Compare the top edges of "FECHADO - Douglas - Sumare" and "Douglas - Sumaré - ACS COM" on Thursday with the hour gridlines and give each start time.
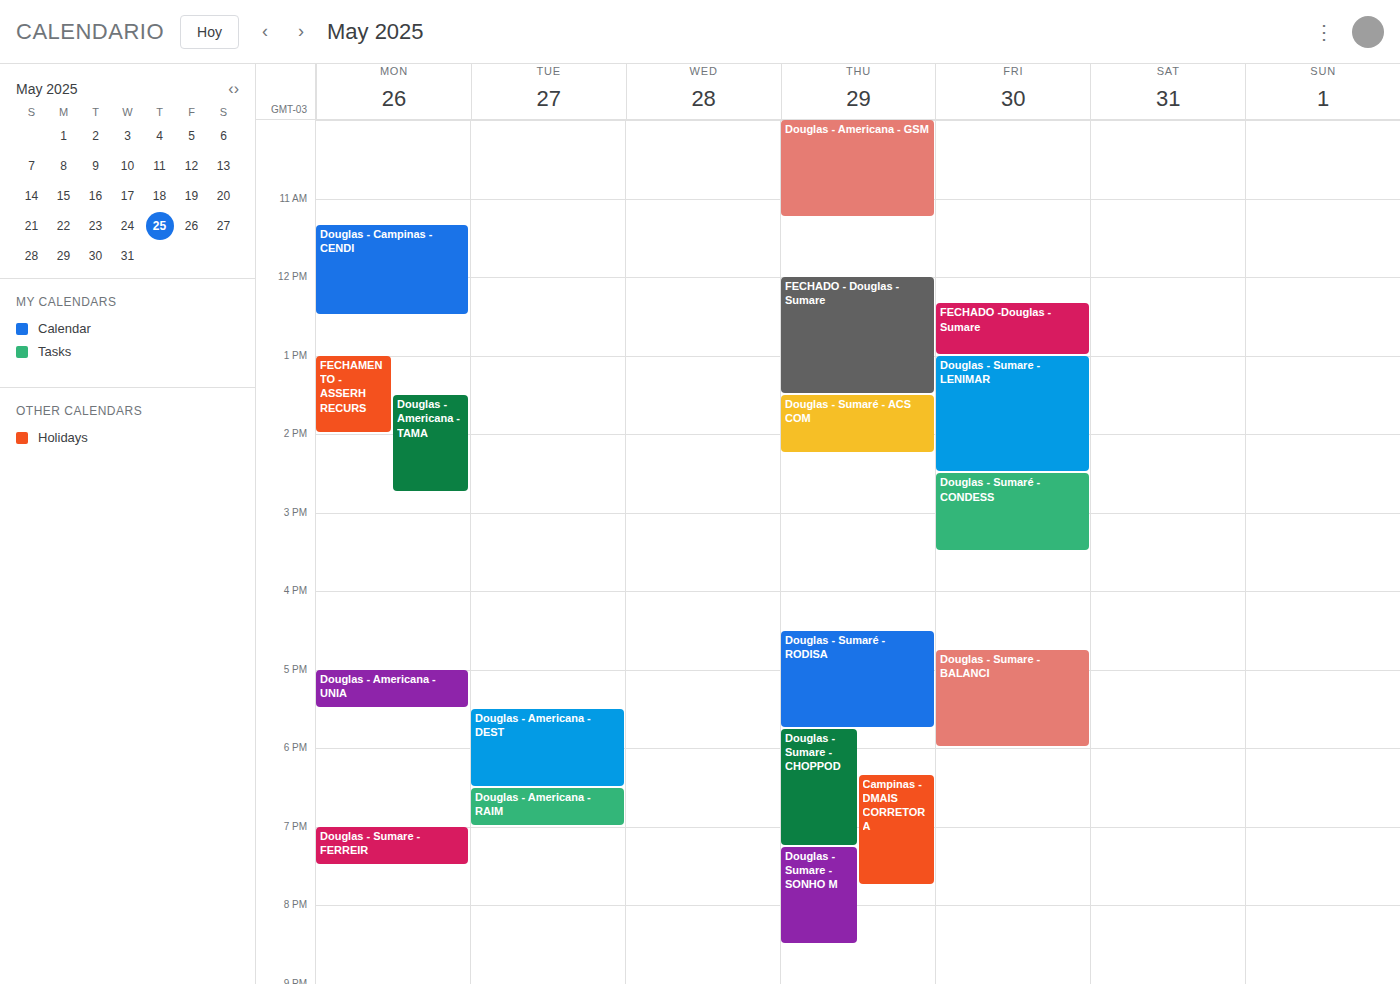
"FECHADO - Douglas - Sumare": 12:00 PM, exactly on the 12 PM line. "Douglas - Sumaré - ACS COM": 1:30 PM, halfway between the 1 PM and 2 PM lines.